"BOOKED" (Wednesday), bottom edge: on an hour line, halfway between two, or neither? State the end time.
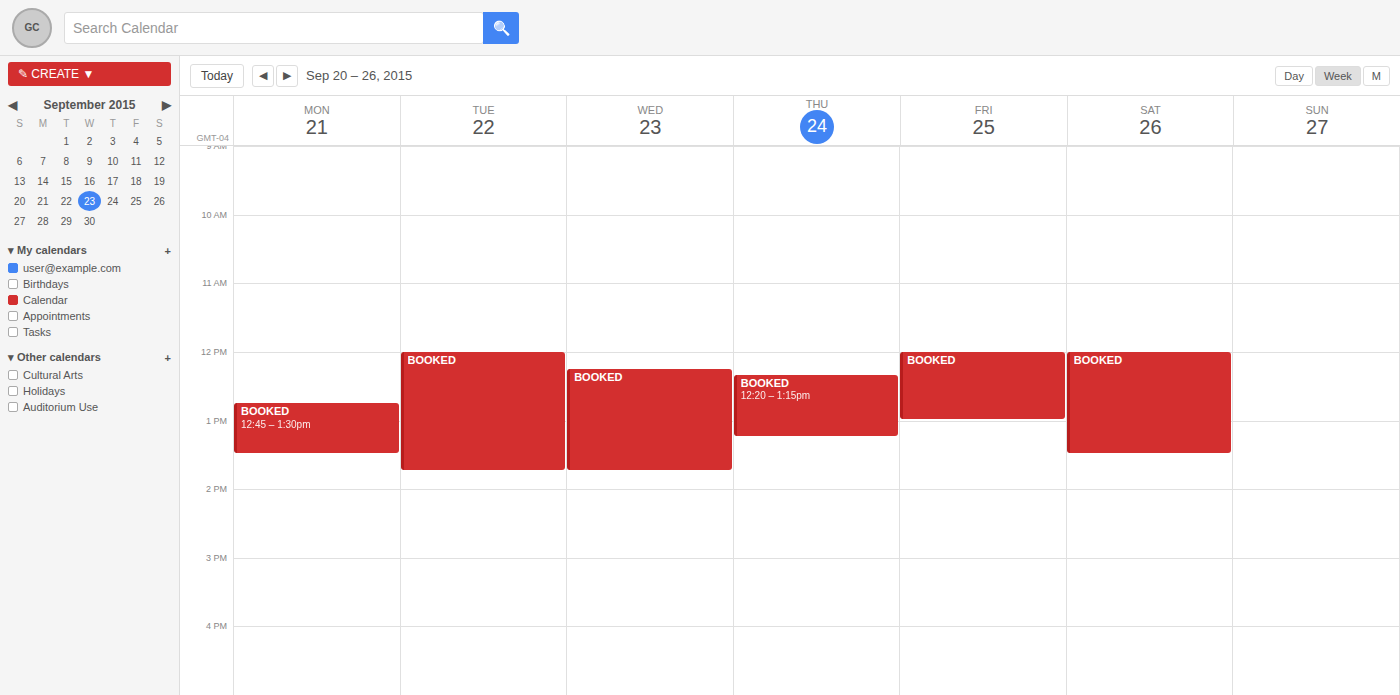
13:45 -- neither: three quarters of the way from the 13:00 line to the 14:00 line.